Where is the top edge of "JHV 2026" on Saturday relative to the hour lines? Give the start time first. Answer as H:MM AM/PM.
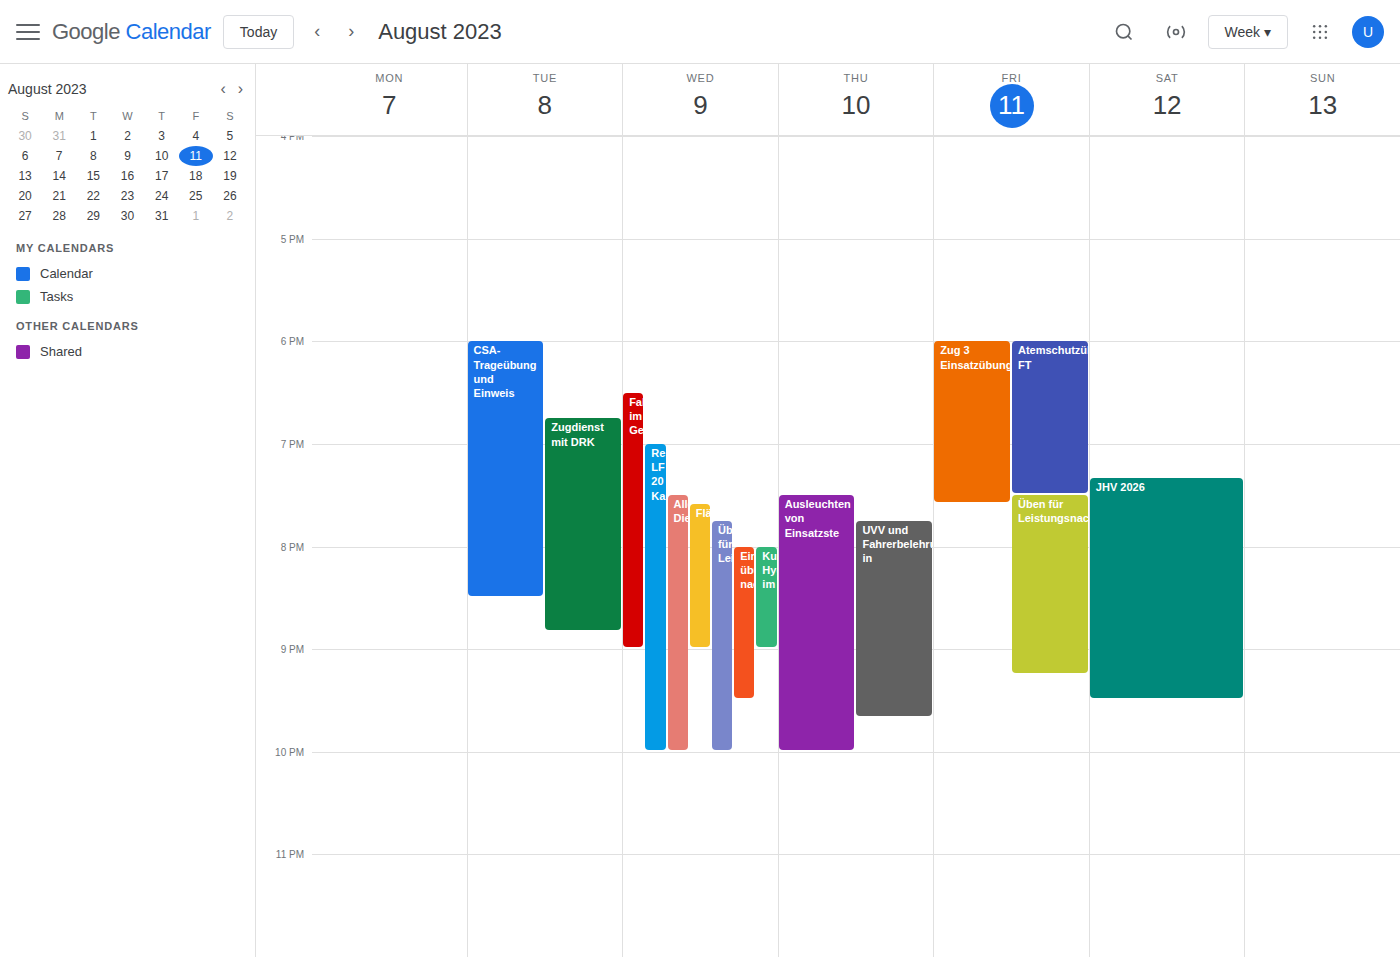
7:20 PM -- neither: 20 minutes below the 7 PM line and 40 minutes above the 8 PM line.